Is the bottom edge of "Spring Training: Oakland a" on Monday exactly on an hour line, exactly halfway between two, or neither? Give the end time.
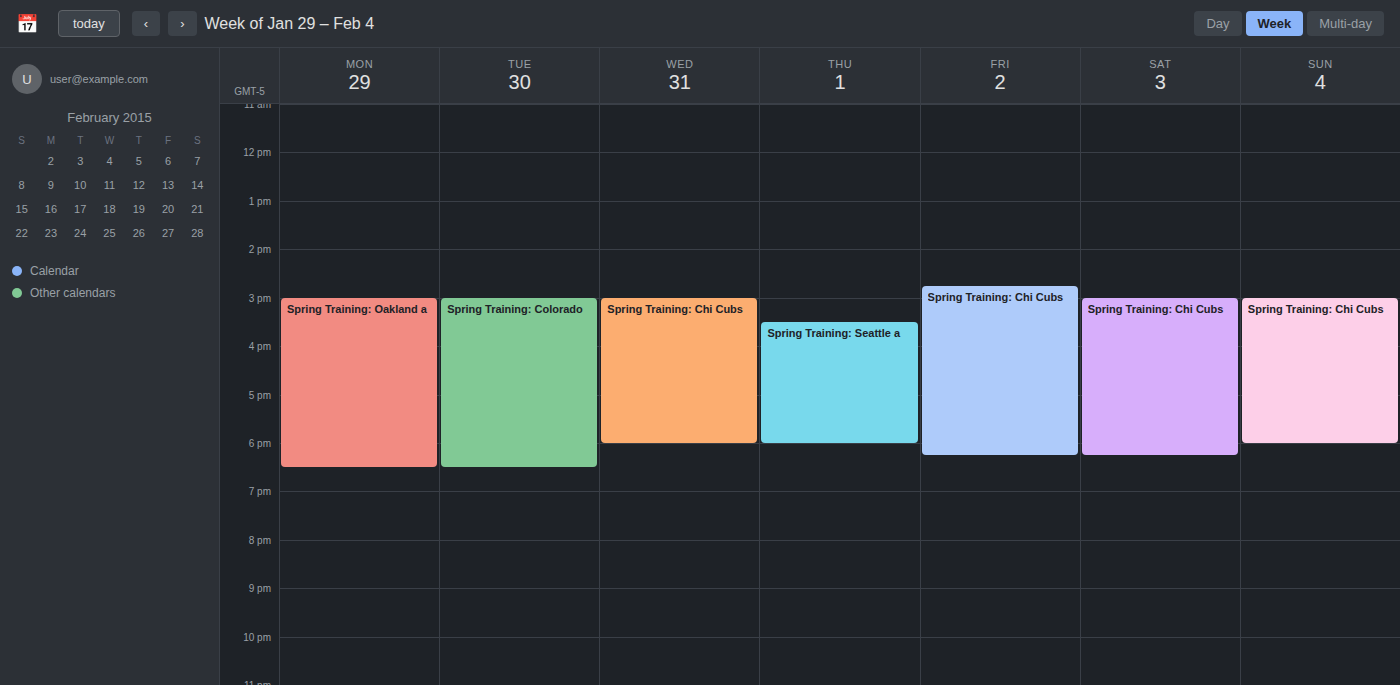
6:30 PM -- halfway between the 6 PM and 7 PM lines.